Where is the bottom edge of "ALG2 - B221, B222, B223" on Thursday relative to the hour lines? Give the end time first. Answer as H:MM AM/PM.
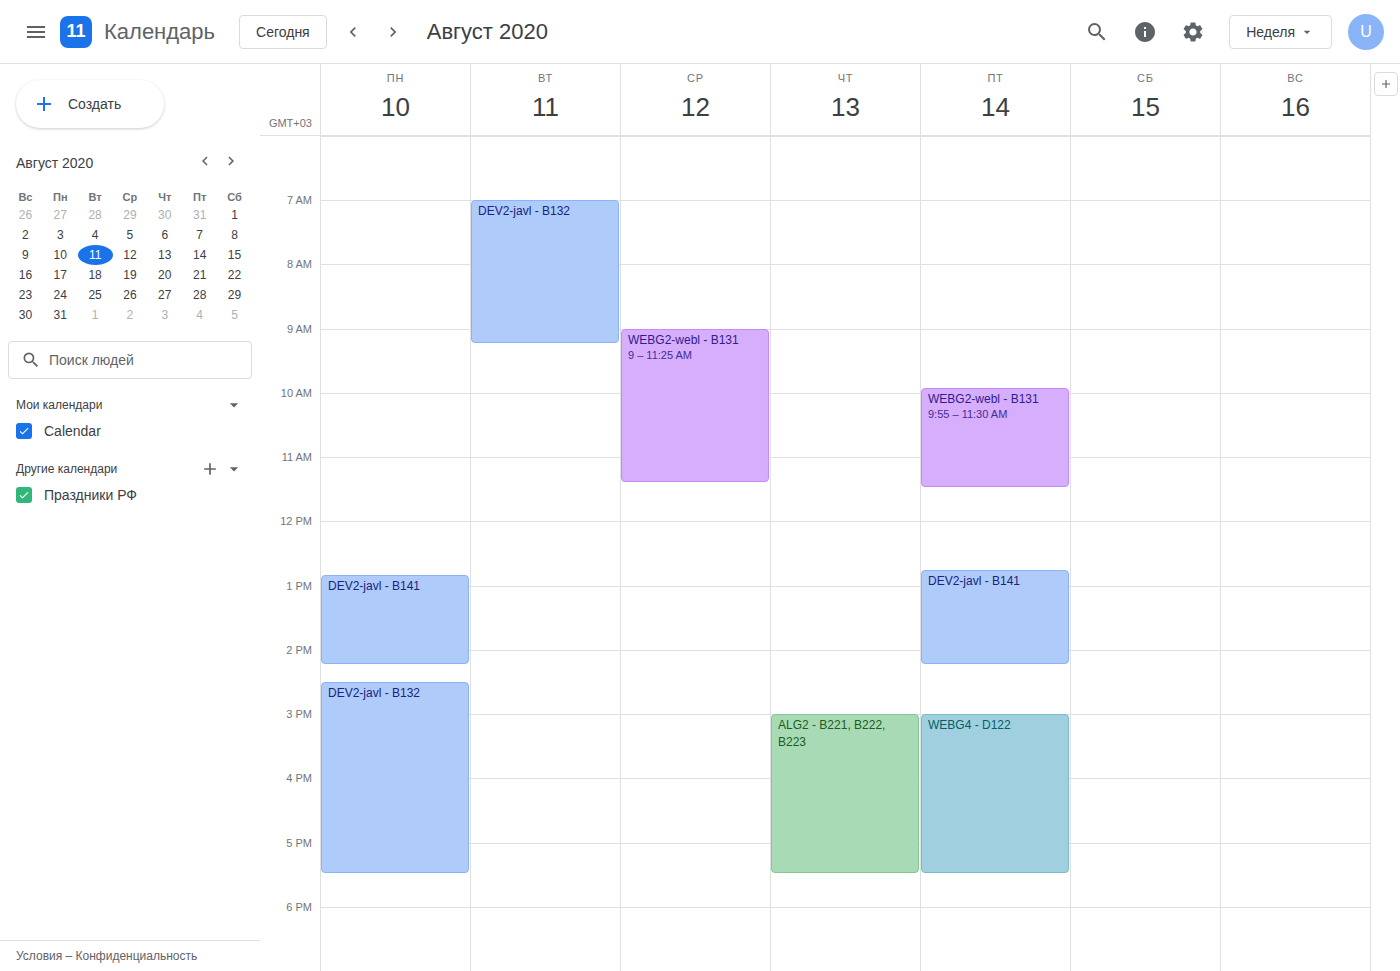
5:30 PM -- halfway between the 5 PM and 6 PM lines.